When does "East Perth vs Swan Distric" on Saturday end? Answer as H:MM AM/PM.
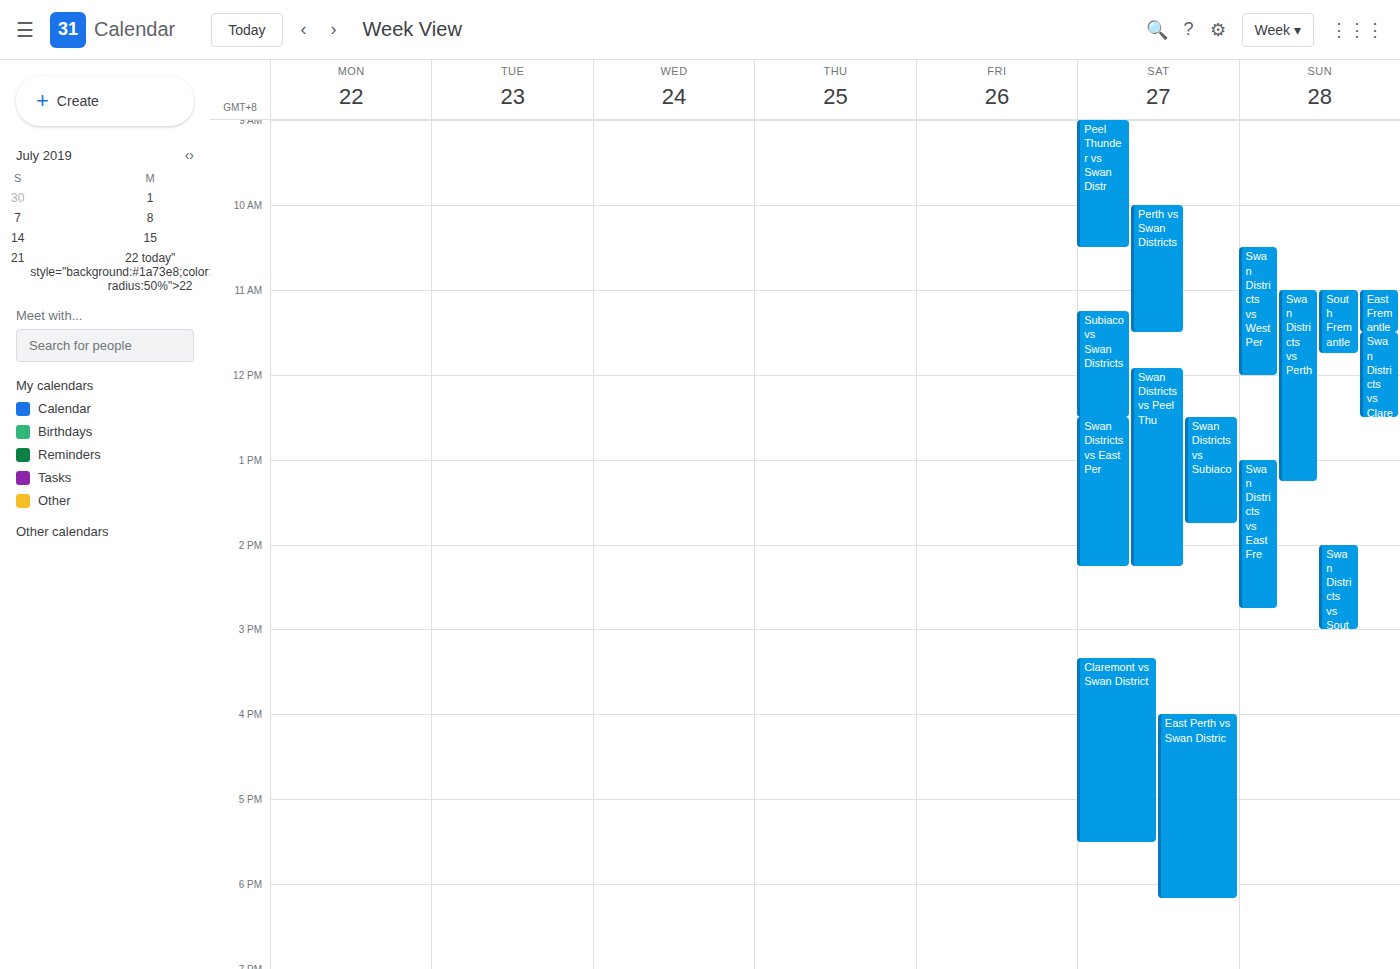
6:10 PM